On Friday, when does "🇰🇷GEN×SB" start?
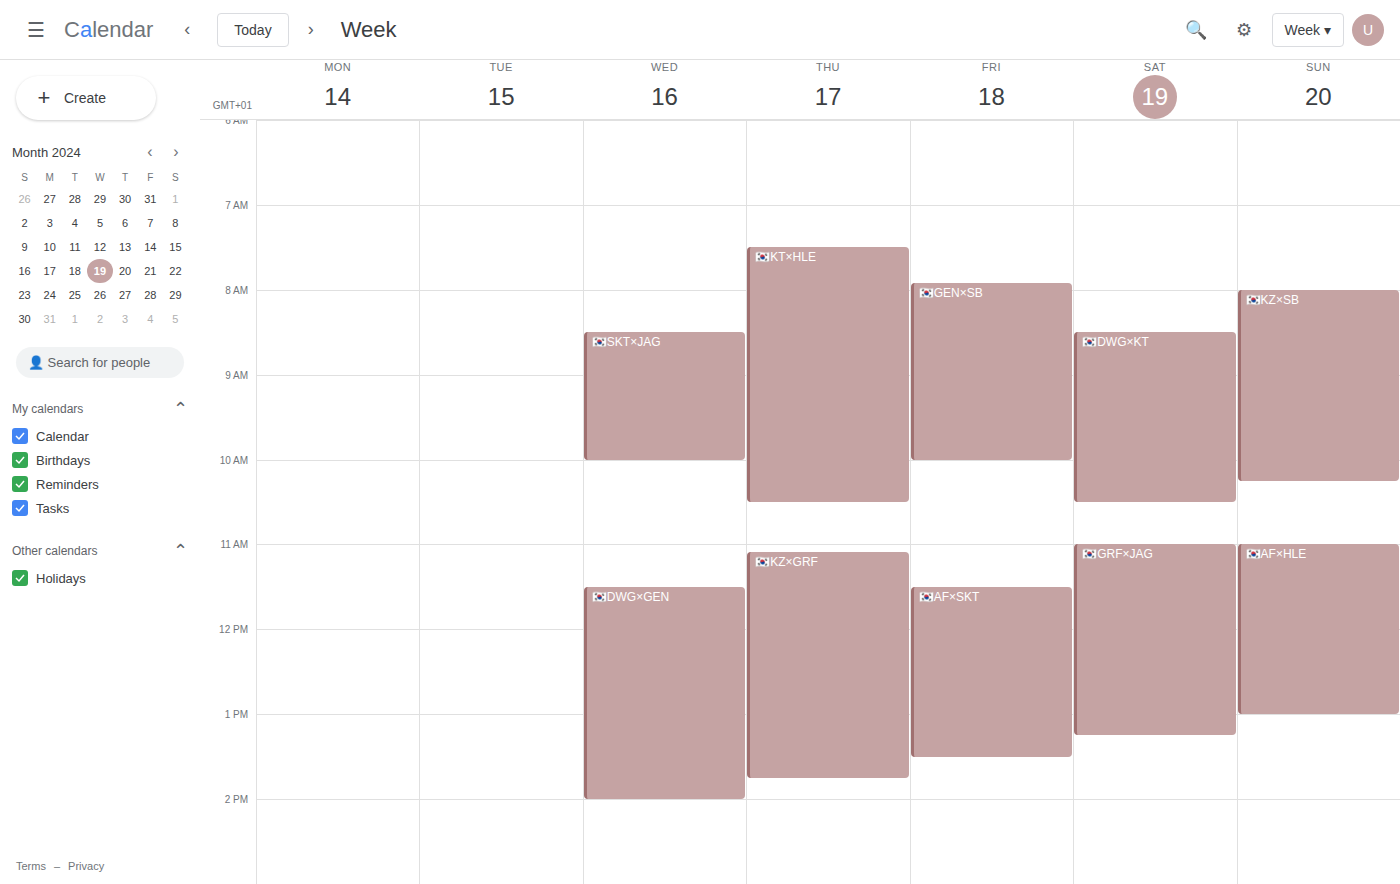
7:55 AM